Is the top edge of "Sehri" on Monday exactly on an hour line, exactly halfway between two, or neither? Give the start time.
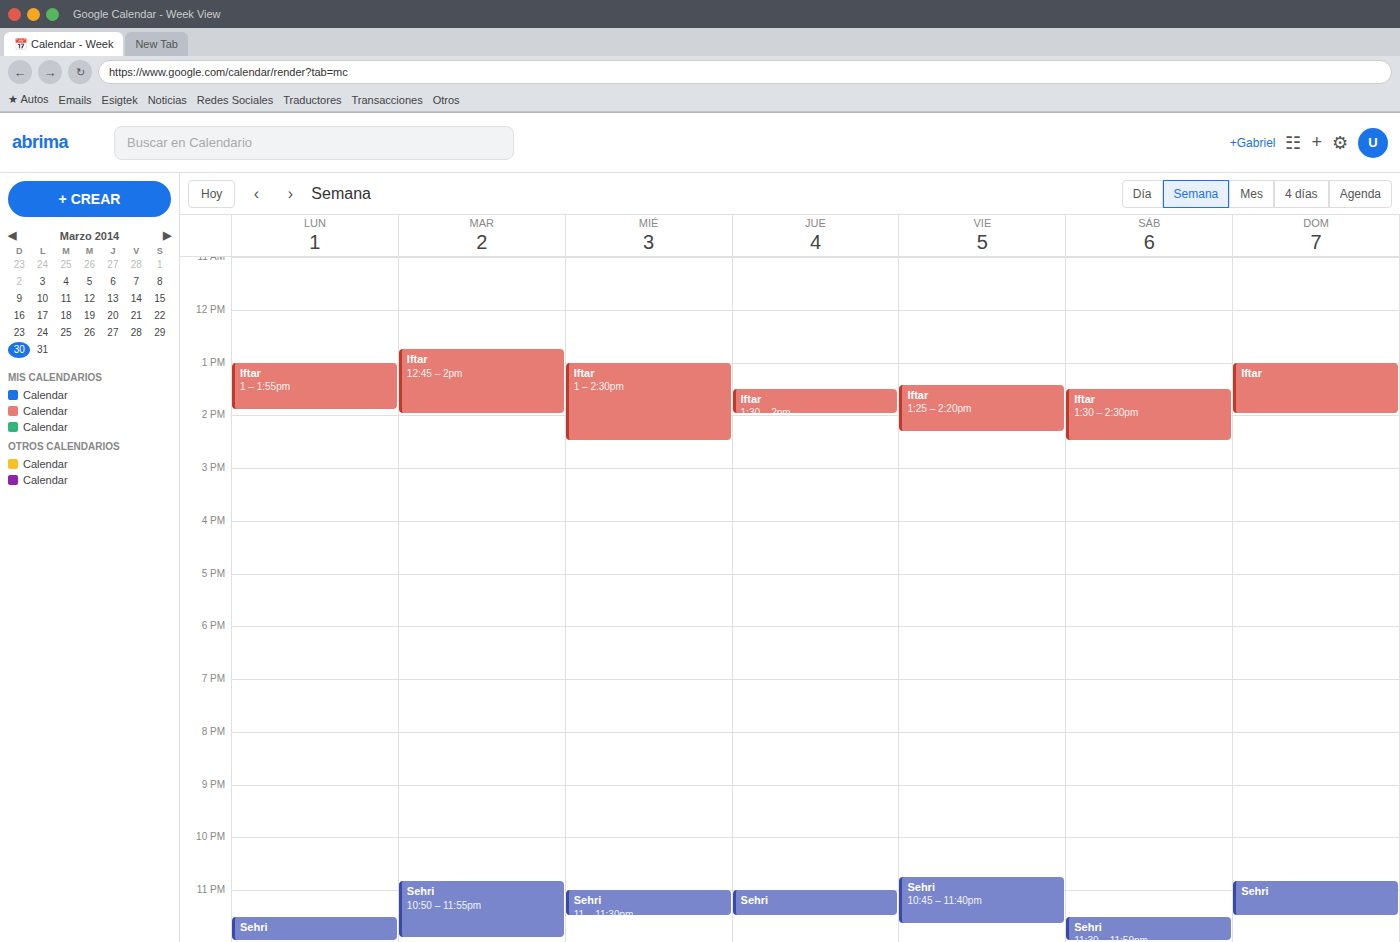
11:30 PM -- halfway between the 11 PM and 12 AM lines.